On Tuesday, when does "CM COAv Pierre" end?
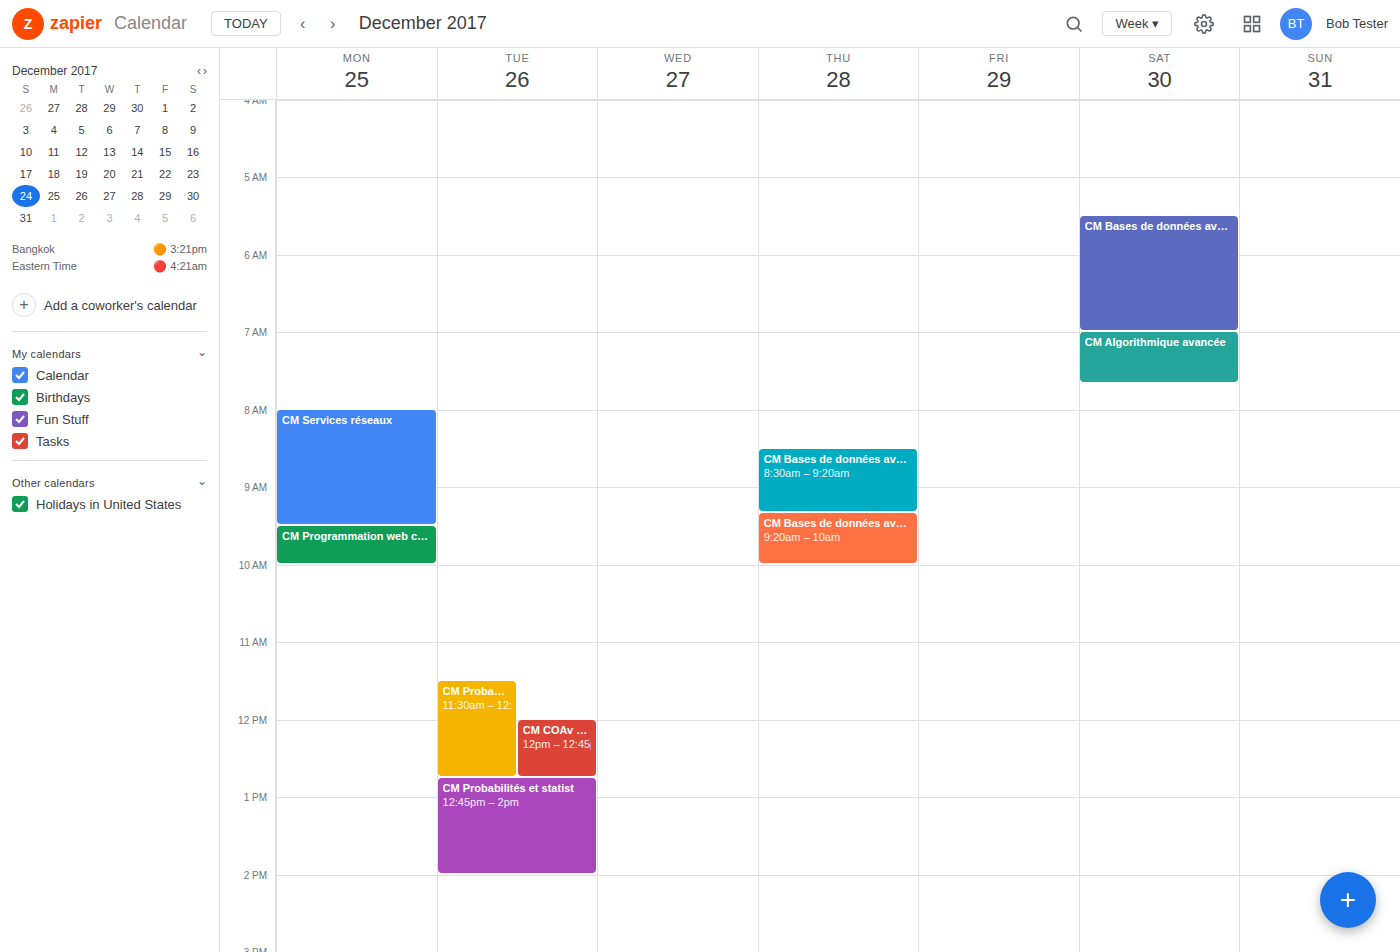
12:45